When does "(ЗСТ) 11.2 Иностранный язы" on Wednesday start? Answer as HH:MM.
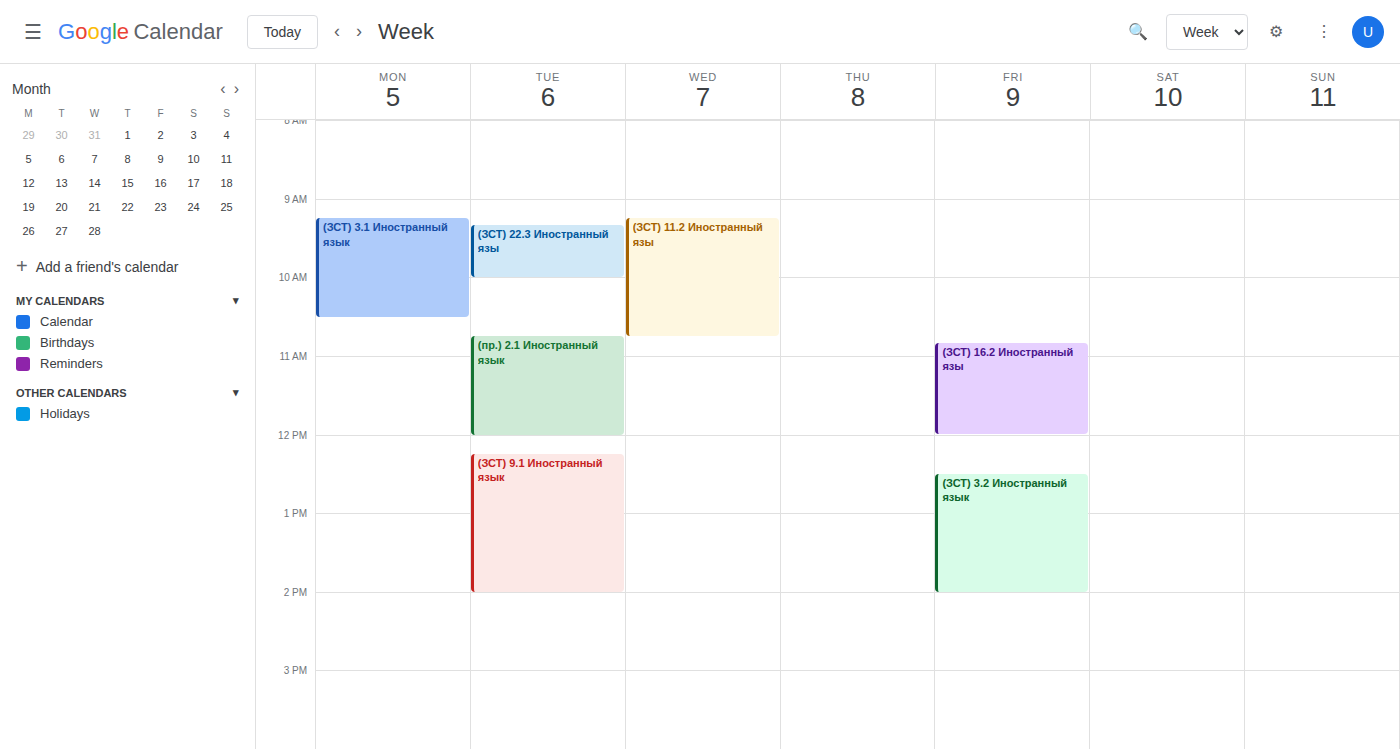
09:15